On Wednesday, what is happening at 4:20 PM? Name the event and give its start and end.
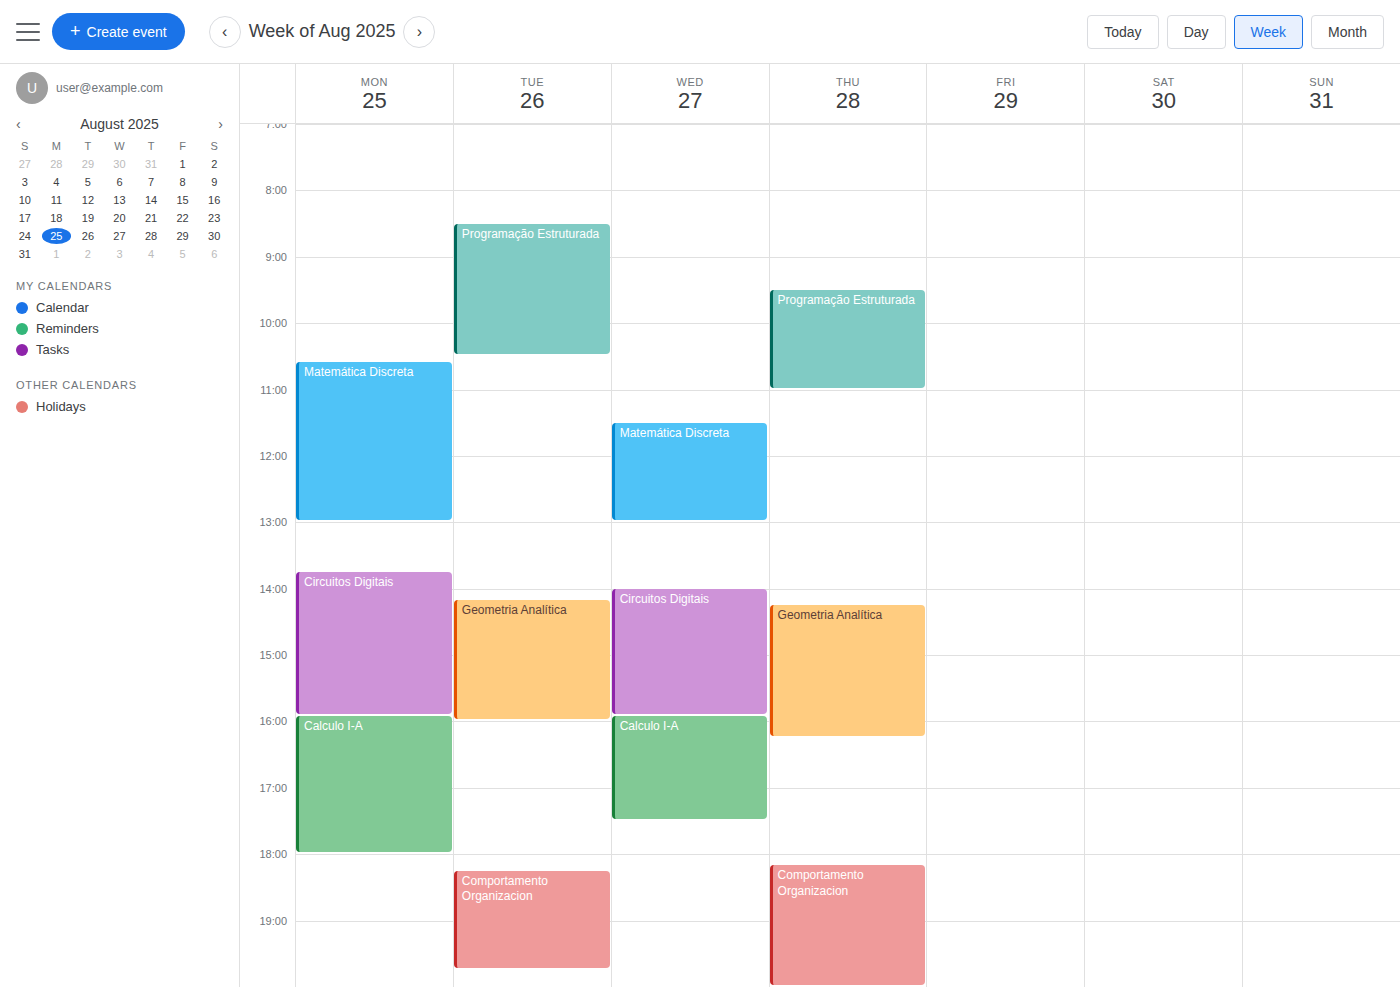
"Calculo I-A", 3:55 PM to 5:30 PM